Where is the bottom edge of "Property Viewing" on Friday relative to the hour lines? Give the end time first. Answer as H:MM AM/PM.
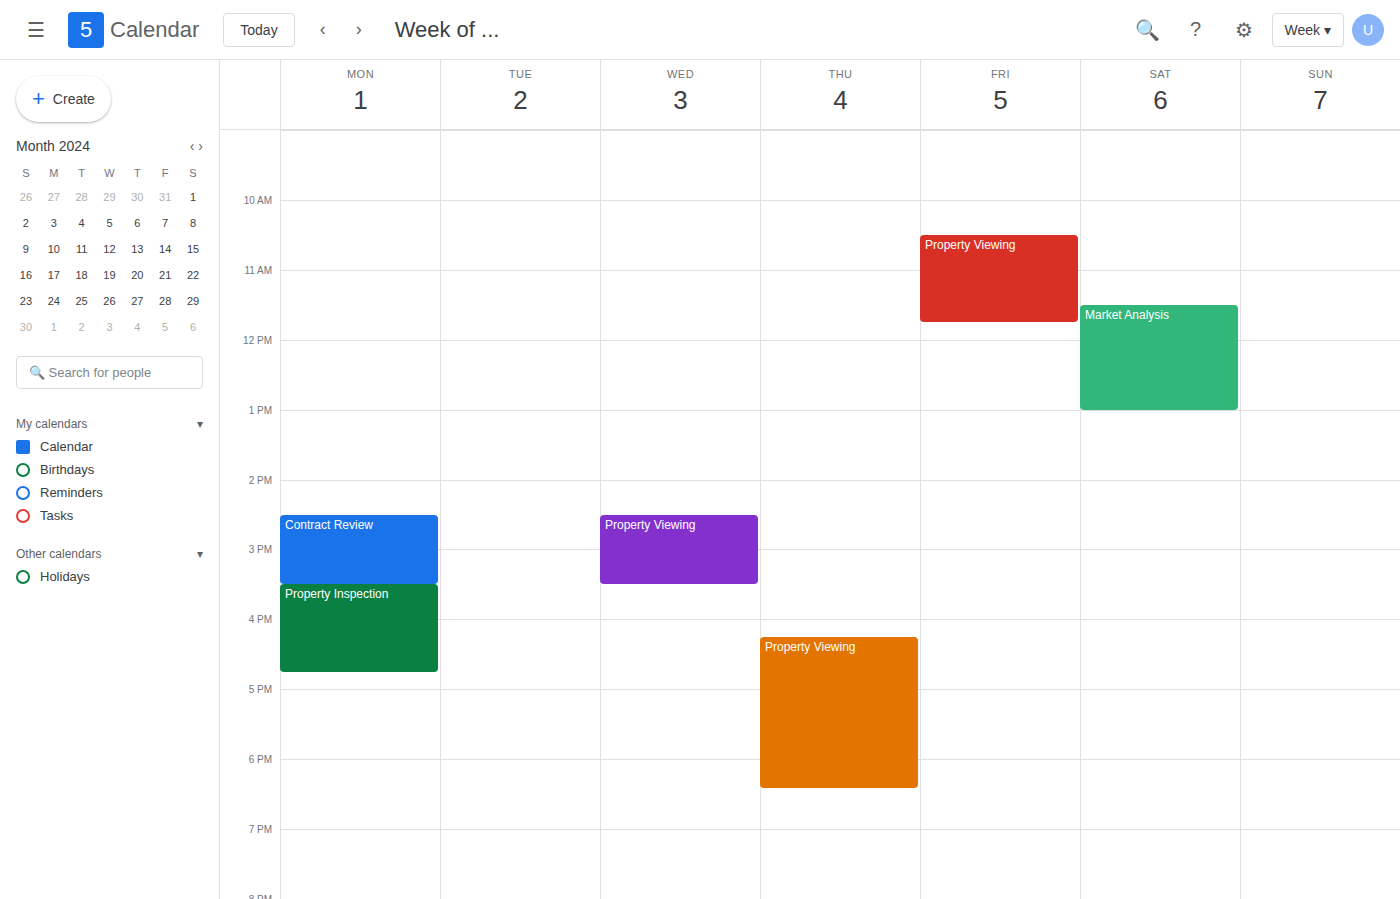
11:45 AM -- neither: three quarters of the way from the 11 AM line to the 12 PM line.